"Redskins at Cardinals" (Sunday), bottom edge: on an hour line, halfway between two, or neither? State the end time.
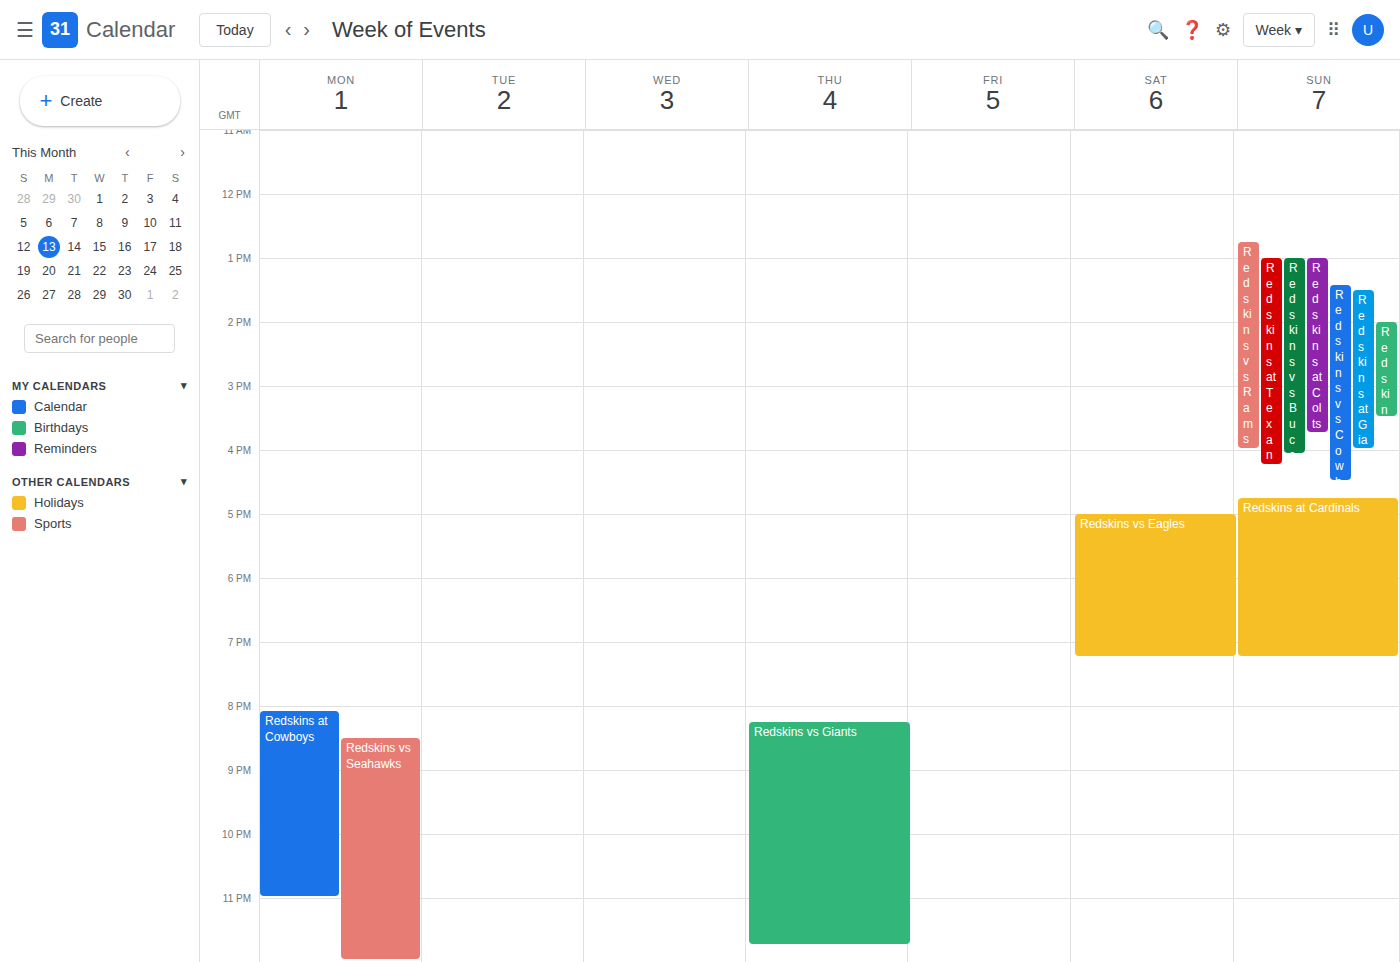
7:15 PM -- neither: a quarter of the way from the 7 PM line to the 8 PM line.